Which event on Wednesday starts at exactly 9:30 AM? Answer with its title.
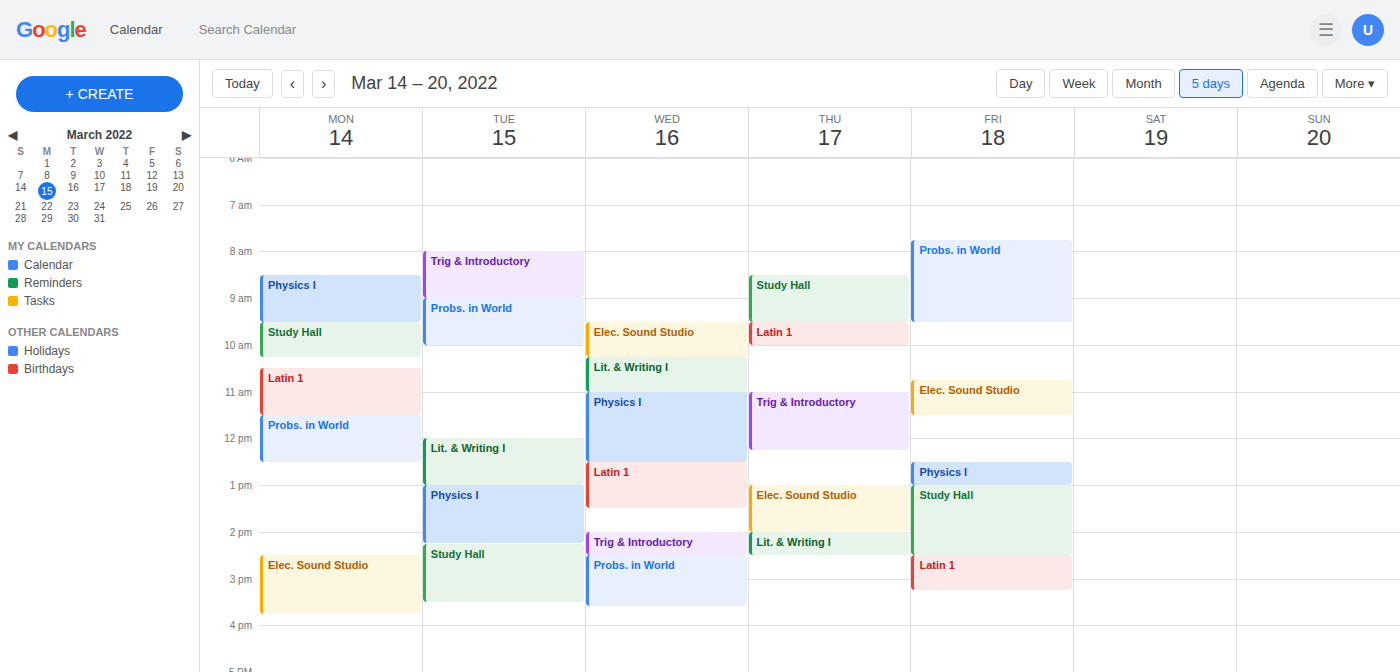
"Elec. Sound Studio"